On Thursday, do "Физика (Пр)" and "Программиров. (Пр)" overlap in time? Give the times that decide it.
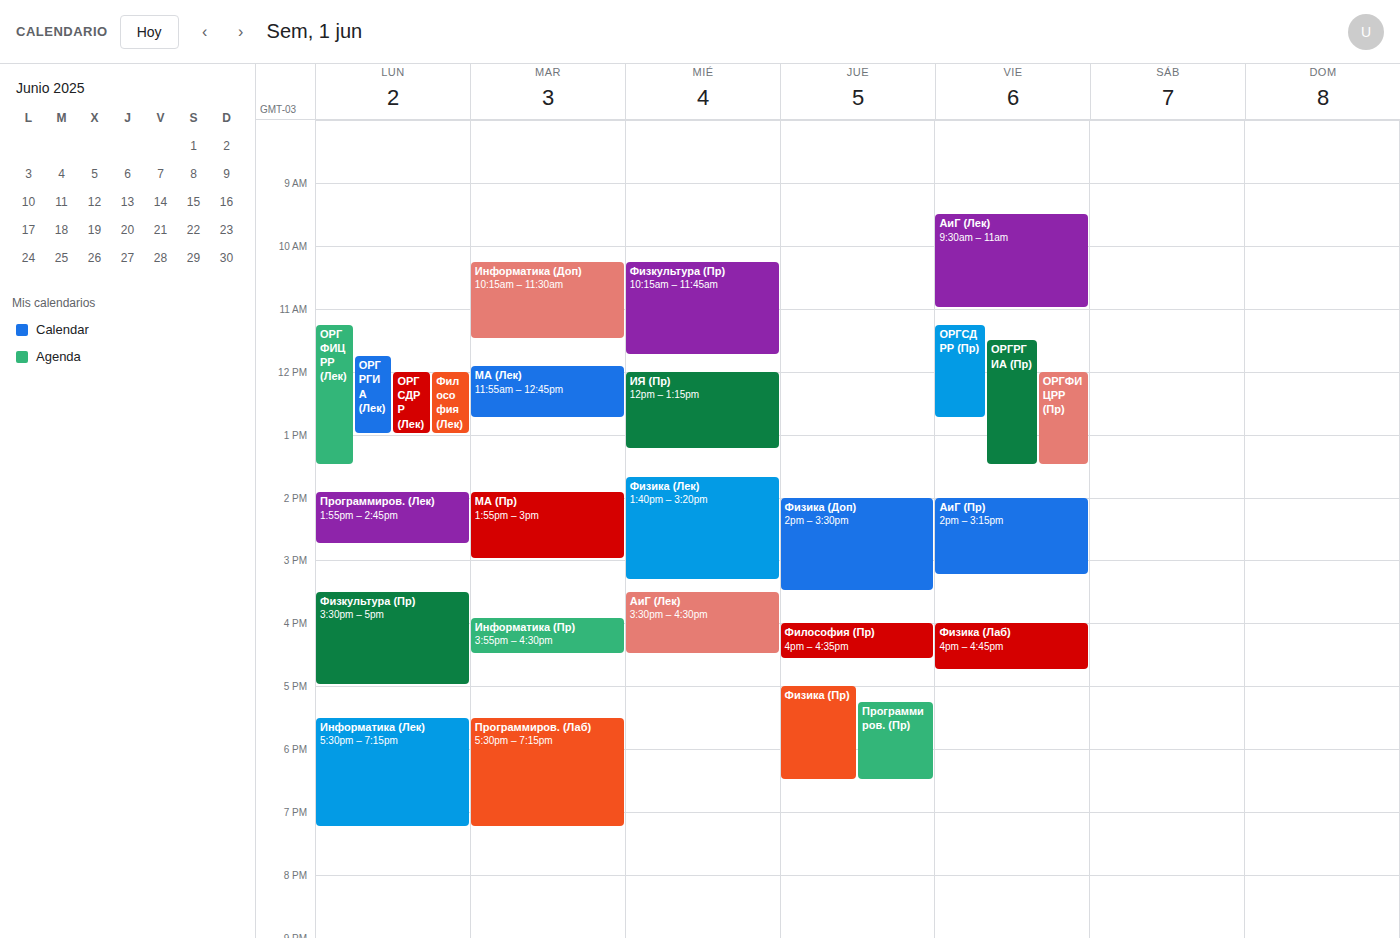
"Программиров. (Пр)" runs 5:15 PM to 6:30 PM, inside "Физика (Пр)" -- they overlap.